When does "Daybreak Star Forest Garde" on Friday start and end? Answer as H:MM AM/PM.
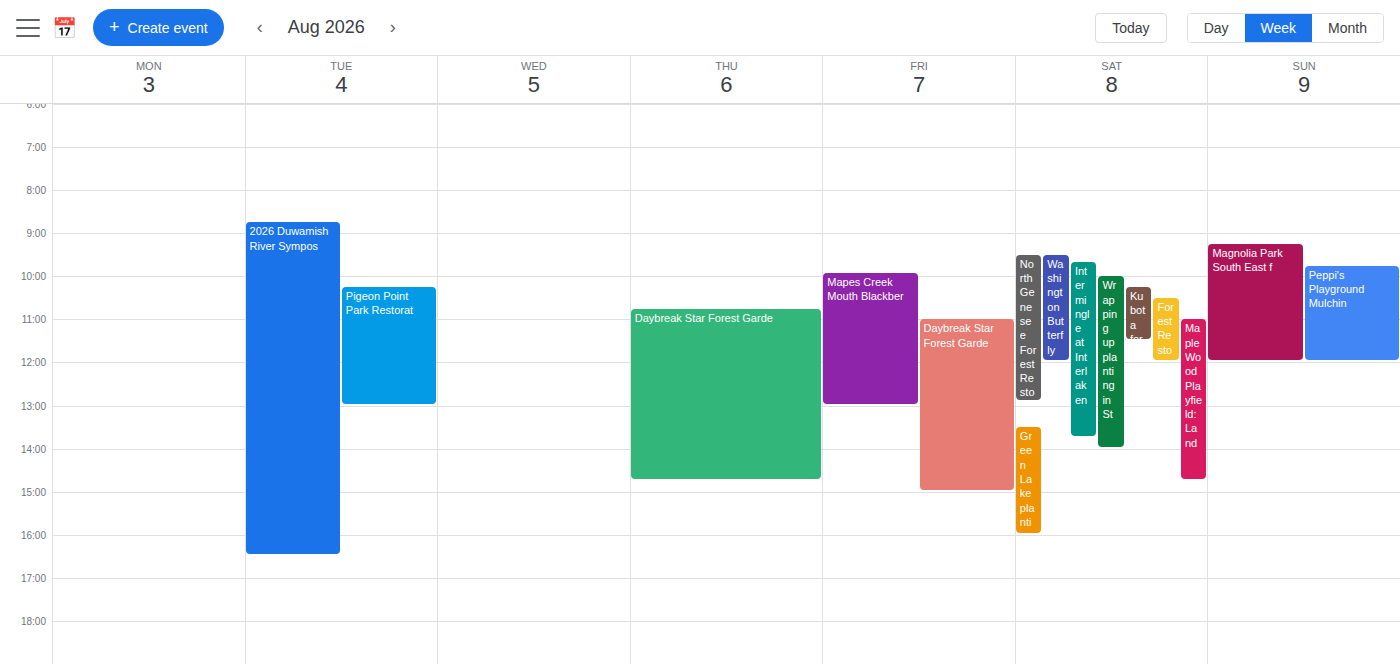
11:00 AM to 3:00 PM